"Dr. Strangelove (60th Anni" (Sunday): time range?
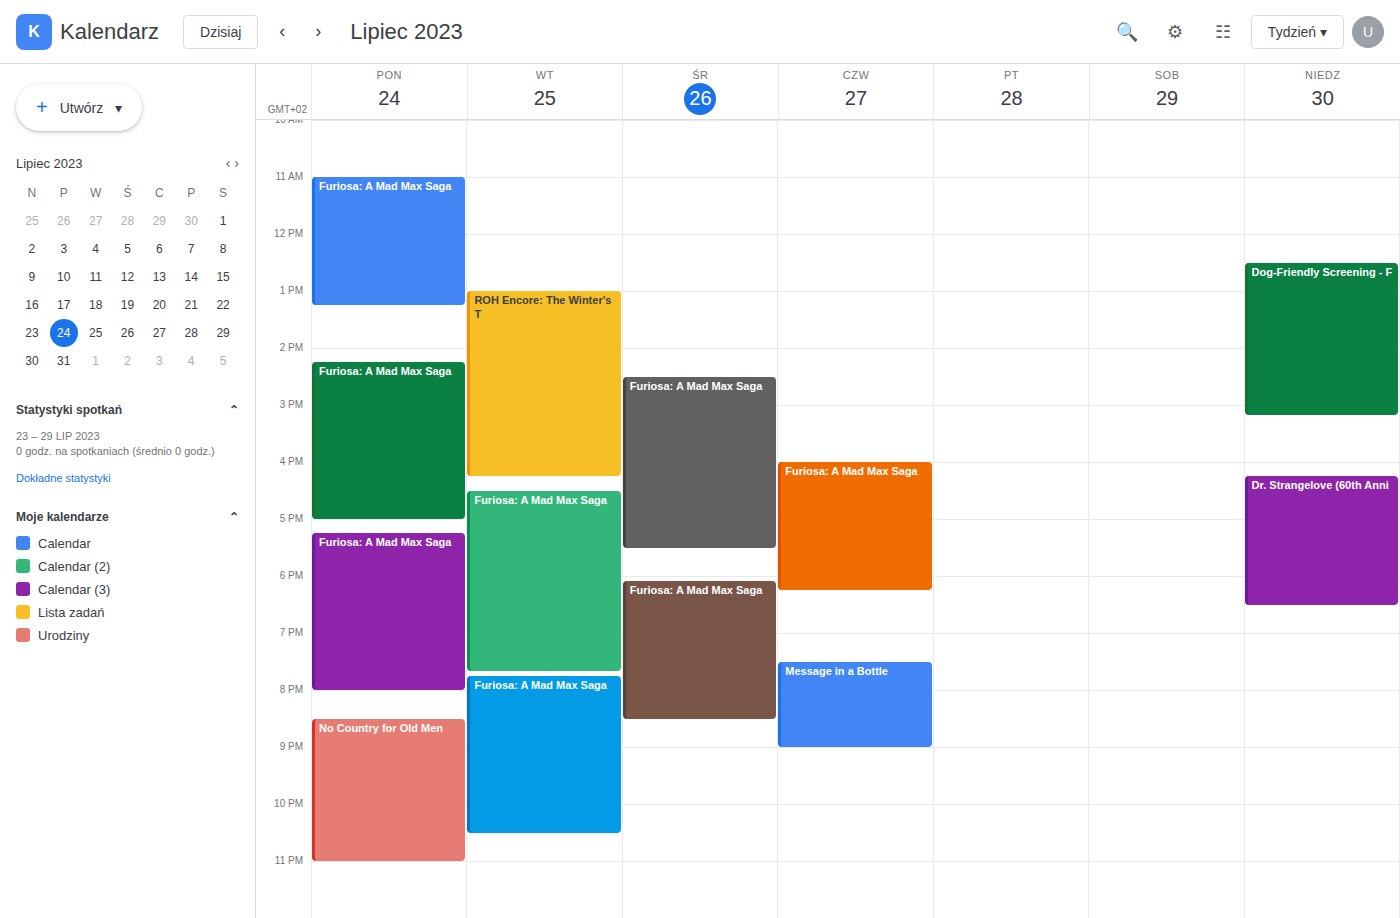
4:15 PM to 6:30 PM